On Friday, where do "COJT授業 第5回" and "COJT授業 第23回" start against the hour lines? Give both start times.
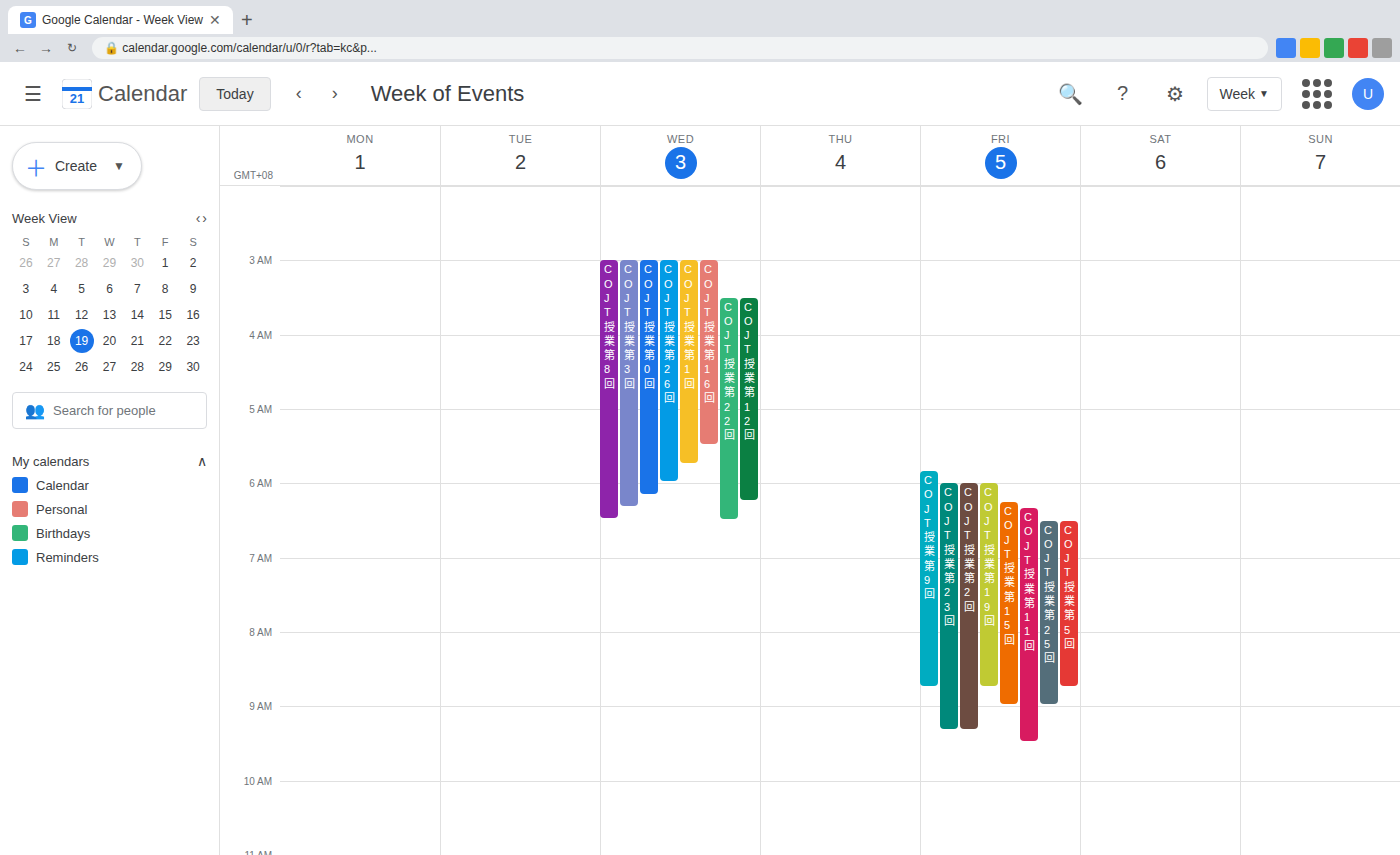
"COJT授業 第5回": 6:30 AM, halfway between the 6 AM and 7 AM lines. "COJT授業 第23回": 6:00 AM, exactly on the 6 AM line.